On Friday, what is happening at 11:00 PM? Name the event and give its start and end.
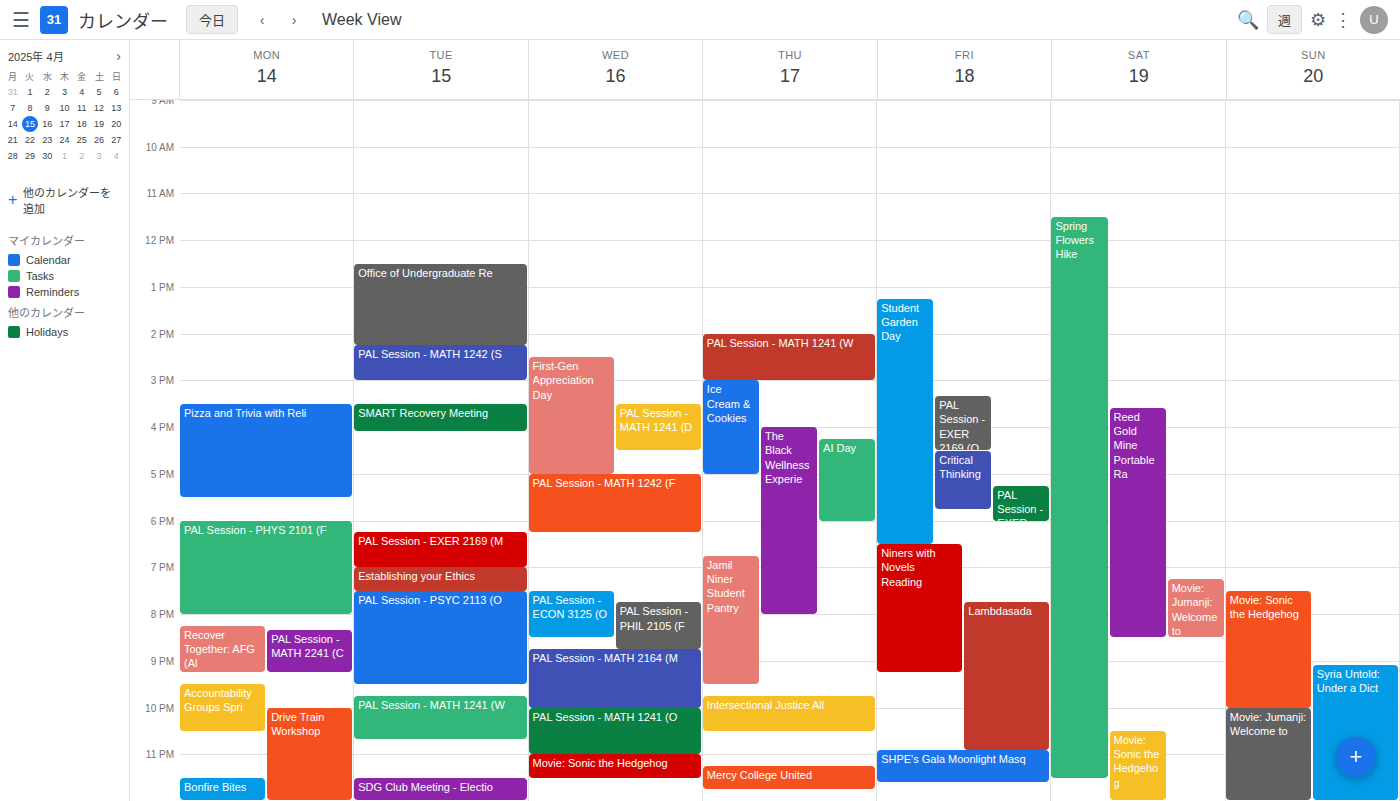
"SHPE's Gala Moonlight Masq", 10:55 PM to 11:35 PM